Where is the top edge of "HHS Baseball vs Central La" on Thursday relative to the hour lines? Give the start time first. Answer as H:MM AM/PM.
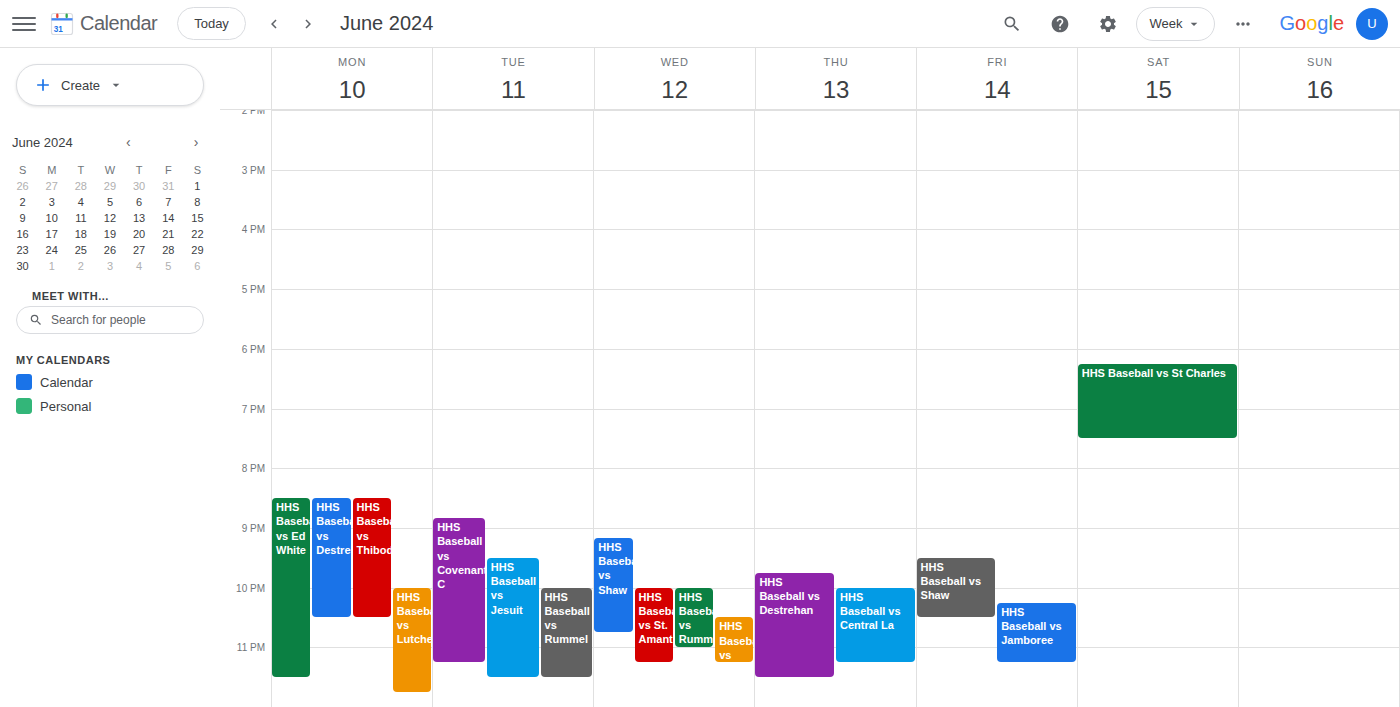
10:00 PM -- exactly on the 10 PM line.